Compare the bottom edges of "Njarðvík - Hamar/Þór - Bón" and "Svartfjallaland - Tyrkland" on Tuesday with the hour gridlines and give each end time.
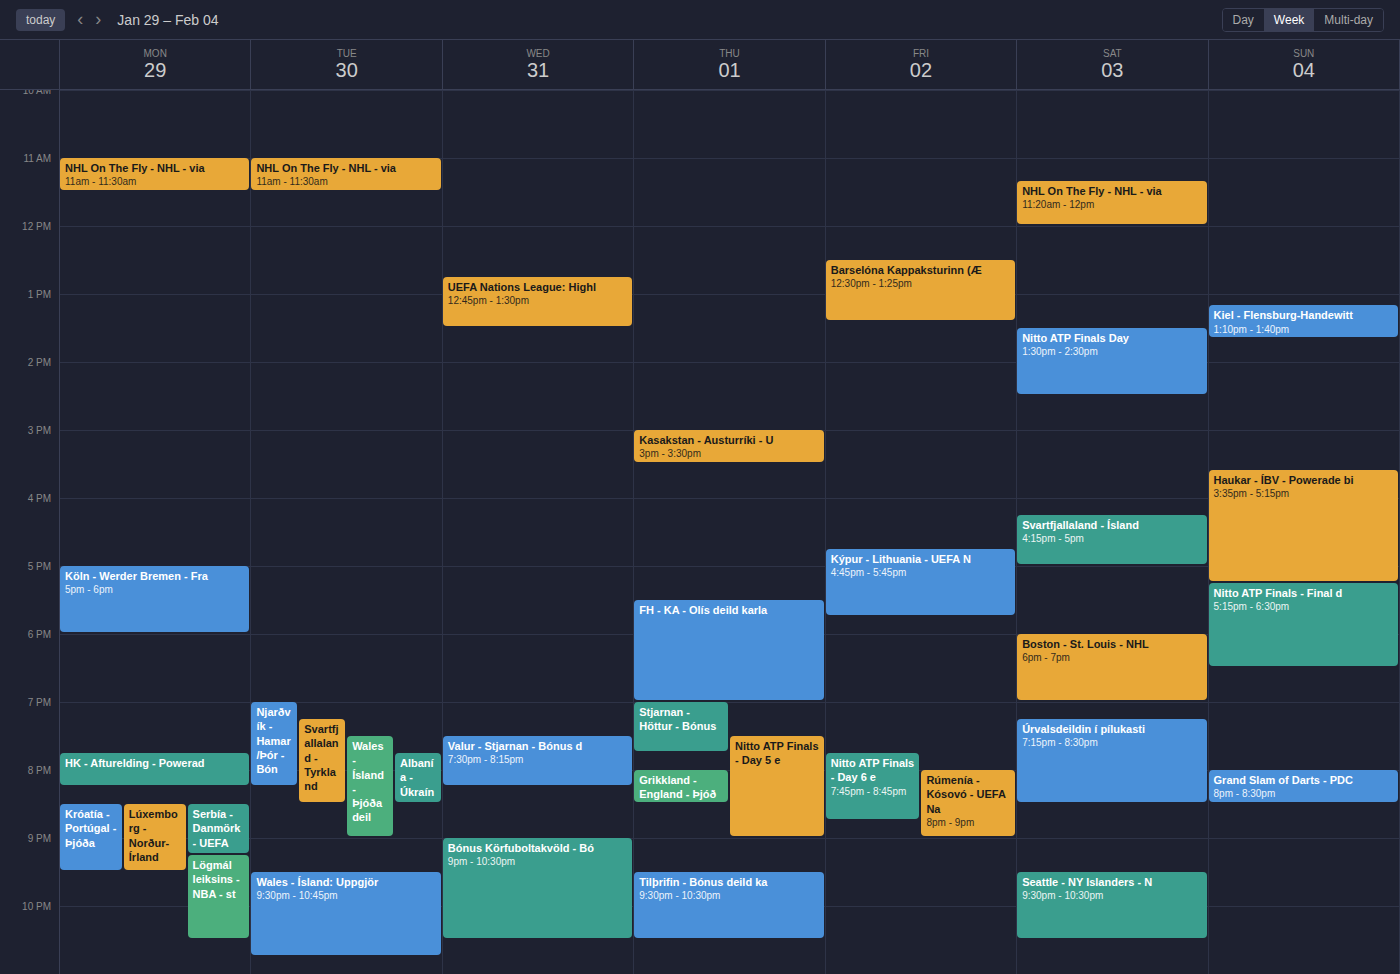
"Njarðvík - Hamar/Þór - Bón": 8:15 PM, neither: a quarter of the way from the 8 PM line to the 9 PM line. "Svartfjallaland - Tyrkland": 8:30 PM, halfway between the 8 PM and 9 PM lines.